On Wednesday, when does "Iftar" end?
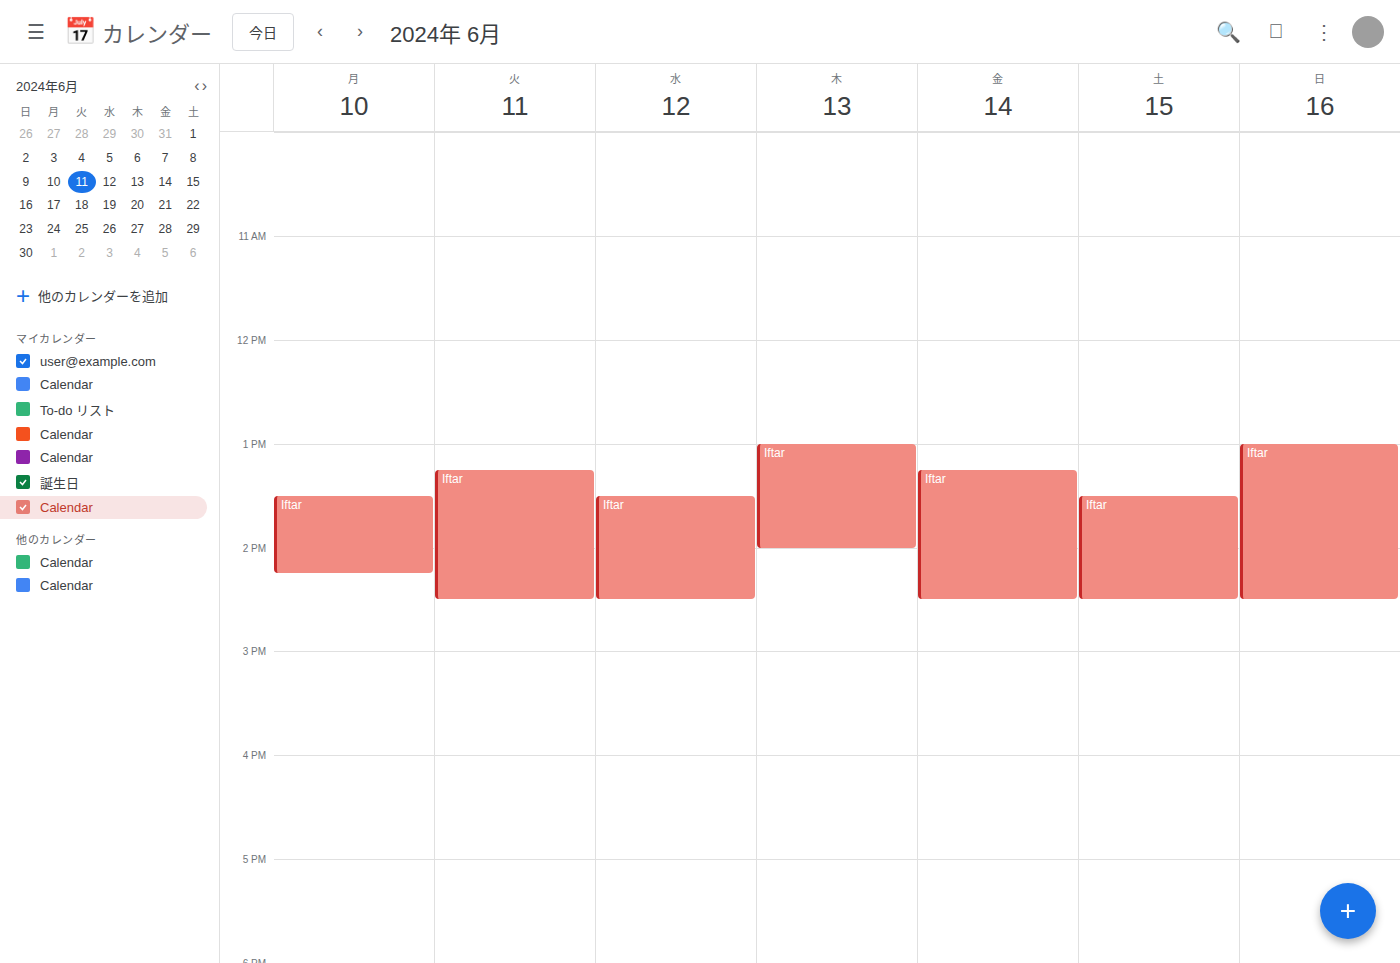
2:30 PM